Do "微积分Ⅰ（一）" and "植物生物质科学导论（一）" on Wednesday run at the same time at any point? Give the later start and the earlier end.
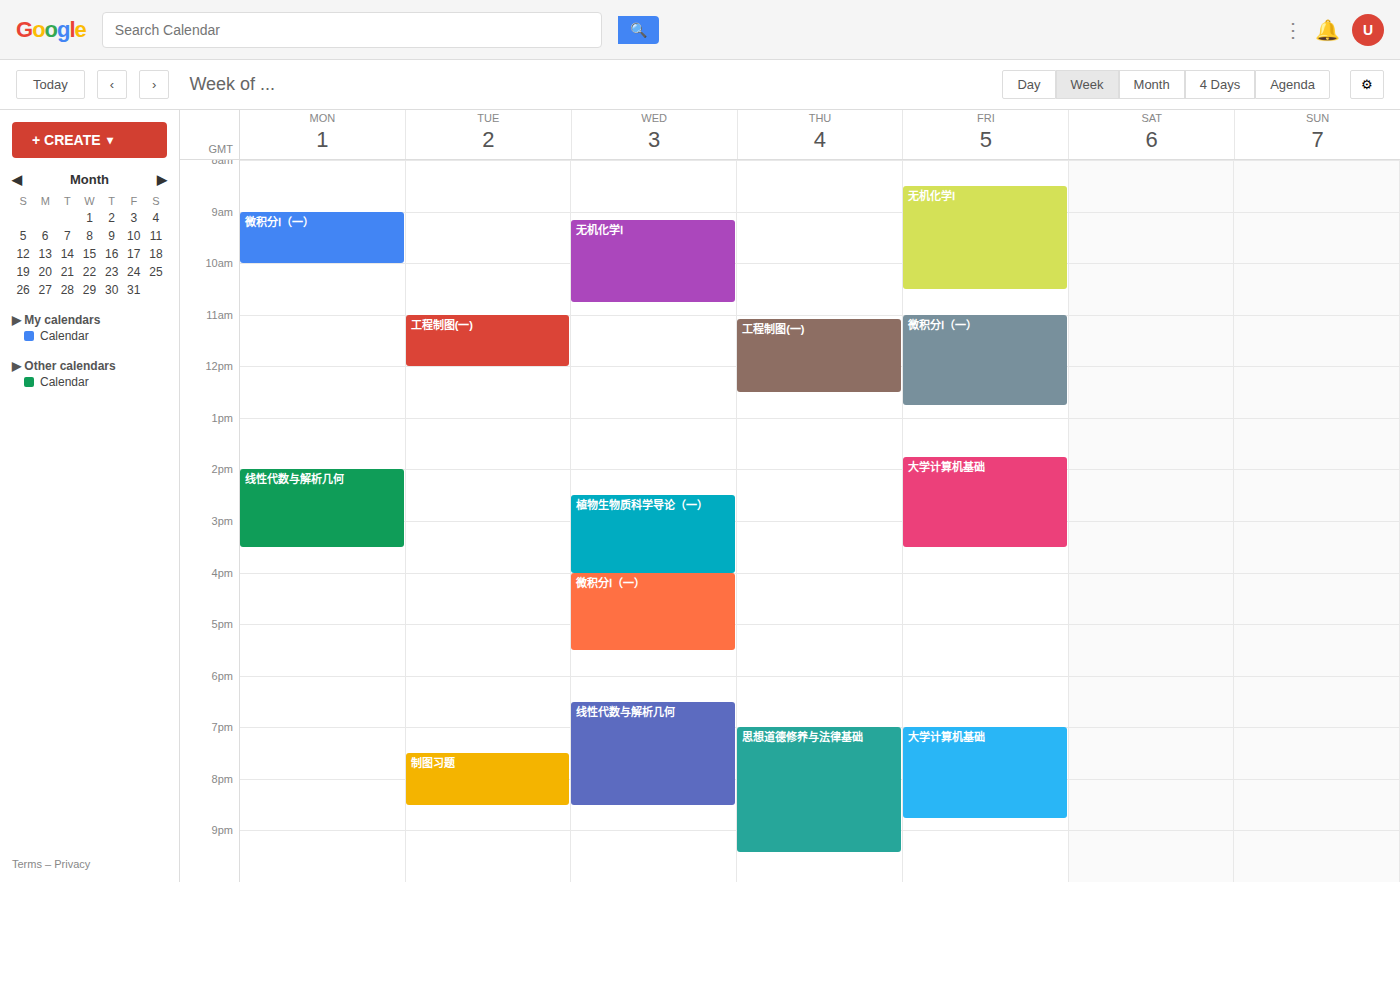
"植物生物质科学导论（一）" ends at 4:00 PM, exactly when "微积分Ⅰ（一）" starts -- they touch but do not overlap.